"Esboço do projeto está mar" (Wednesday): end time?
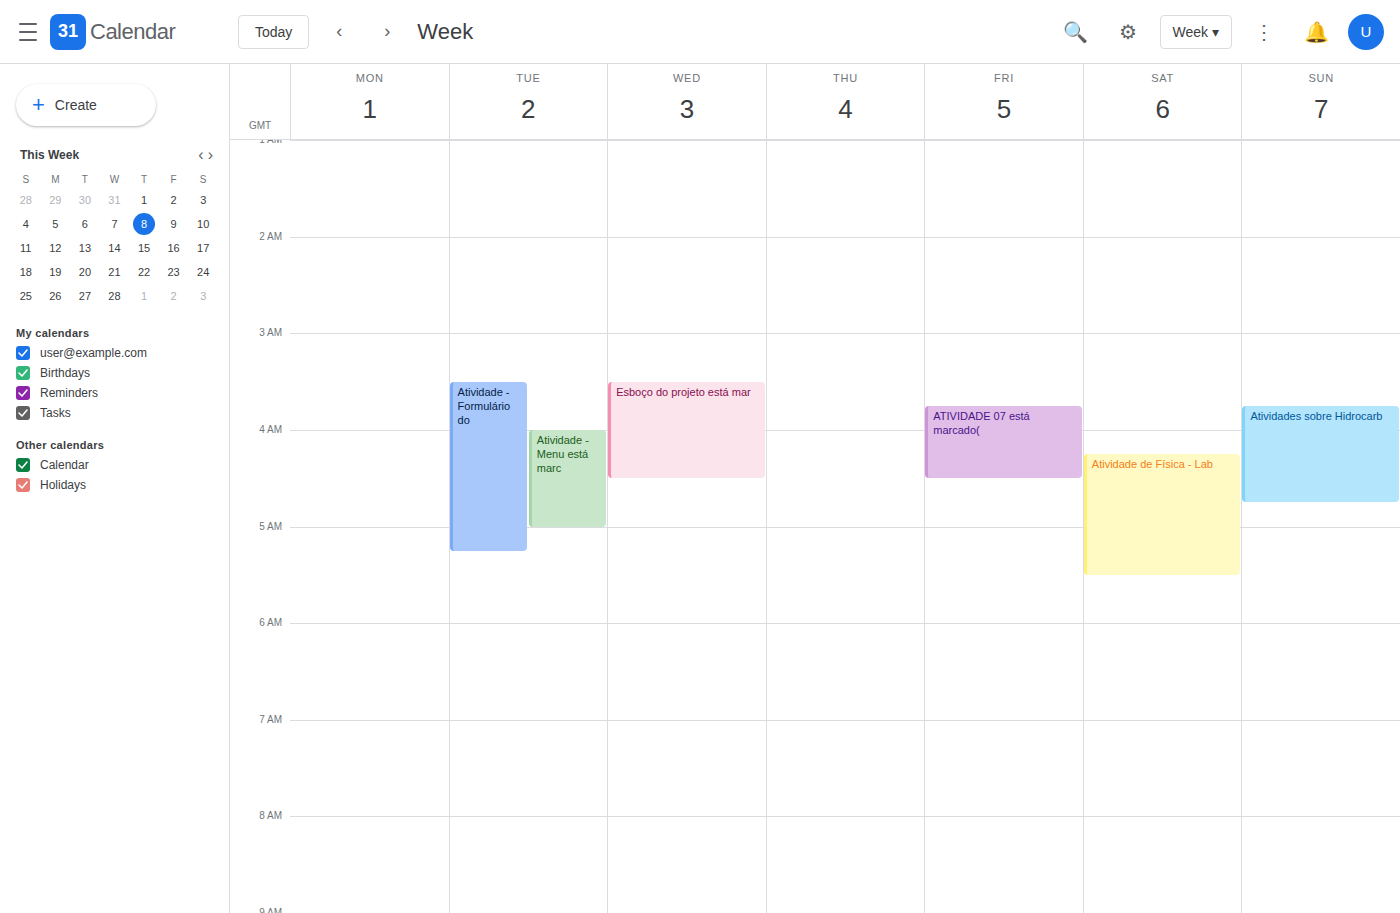
4:30 AM